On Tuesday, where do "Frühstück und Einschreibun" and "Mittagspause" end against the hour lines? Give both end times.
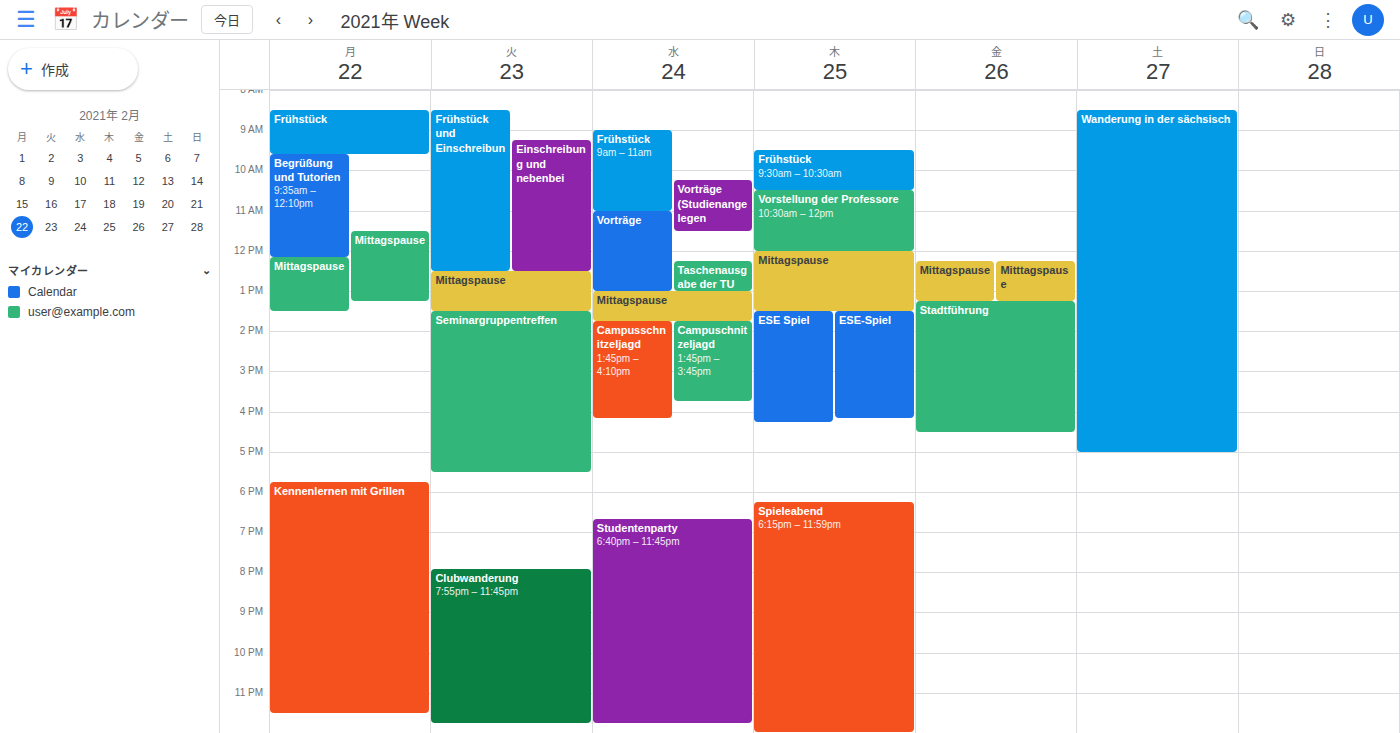
"Frühstück und Einschreibun": 12:30 PM, halfway between the 12 PM and 1 PM lines. "Mittagspause": 1:30 PM, halfway between the 1 PM and 2 PM lines.